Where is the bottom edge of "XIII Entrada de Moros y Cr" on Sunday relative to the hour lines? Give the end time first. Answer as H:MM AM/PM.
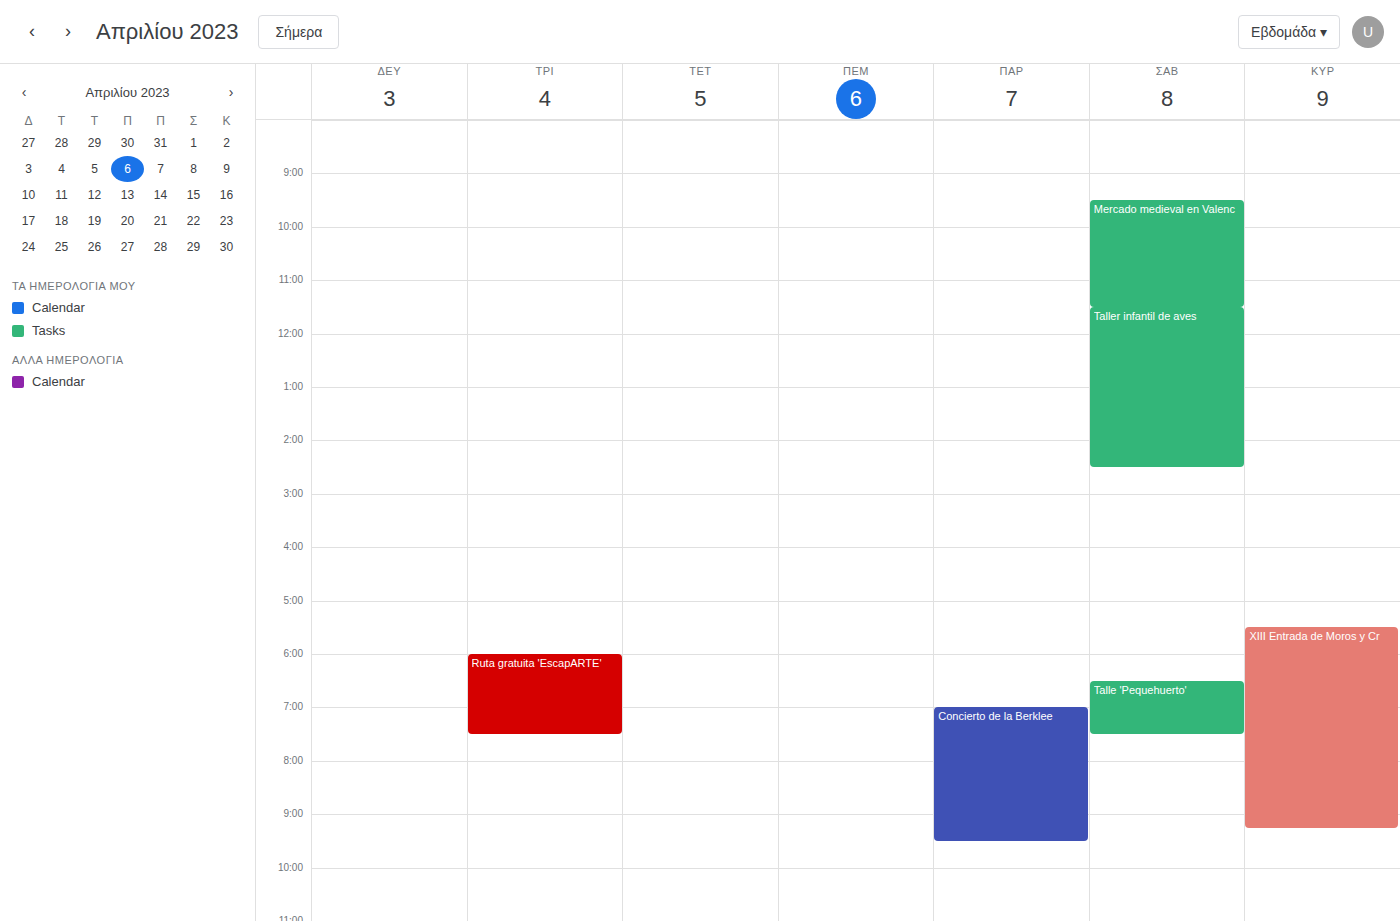
9:15 PM -- neither: a quarter of the way from the 9 PM line to the 10 PM line.